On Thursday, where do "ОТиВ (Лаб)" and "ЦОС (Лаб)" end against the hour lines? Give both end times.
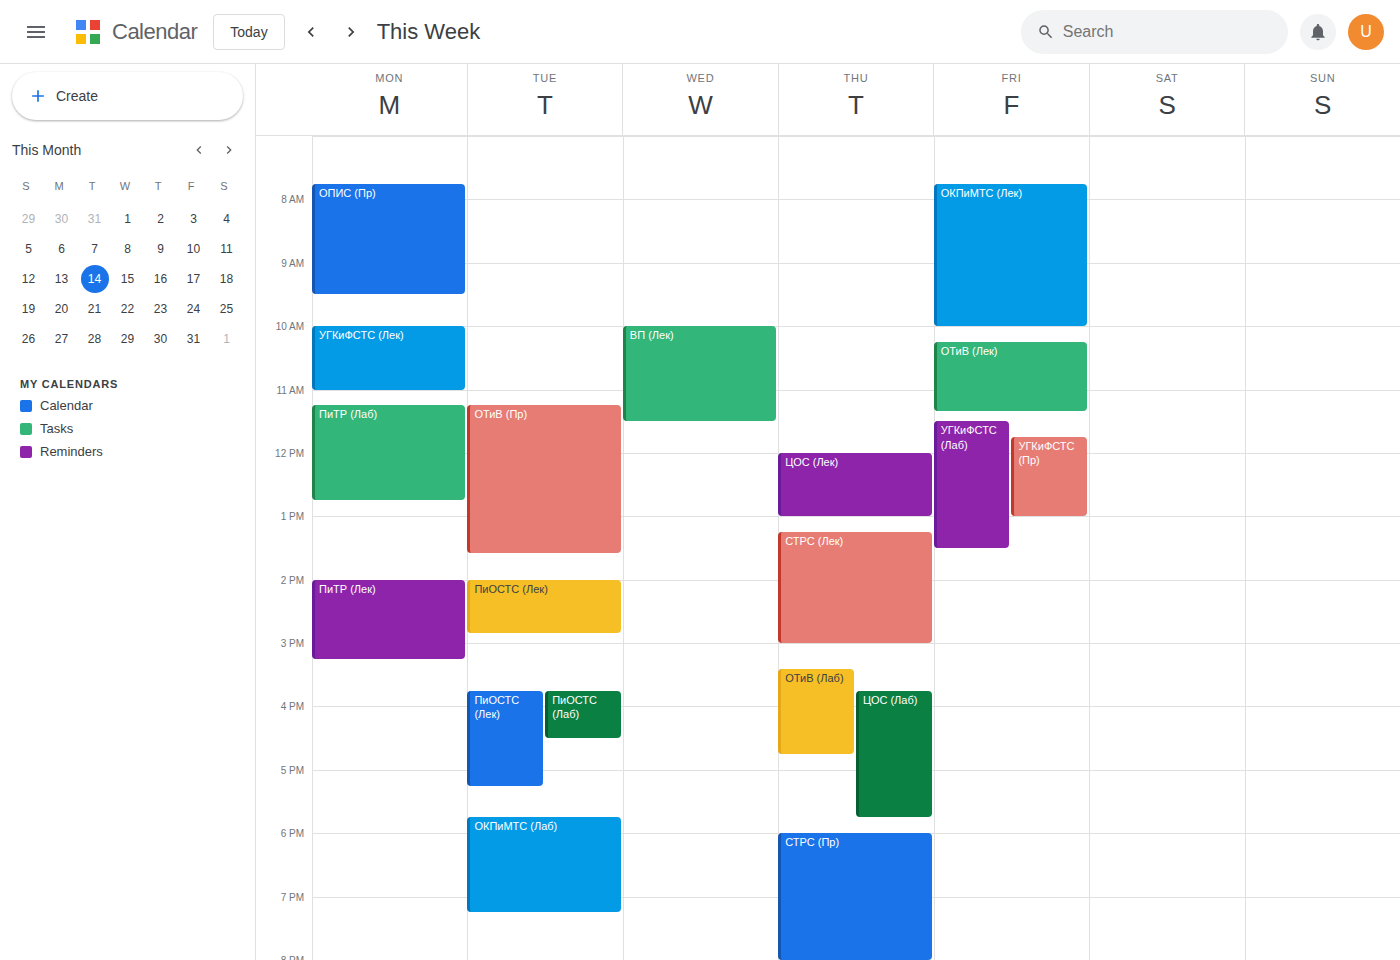
"ОТиВ (Лаб)": 4:45 PM, neither: three quarters of the way from the 4 PM line to the 5 PM line. "ЦОС (Лаб)": 5:45 PM, neither: three quarters of the way from the 5 PM line to the 6 PM line.